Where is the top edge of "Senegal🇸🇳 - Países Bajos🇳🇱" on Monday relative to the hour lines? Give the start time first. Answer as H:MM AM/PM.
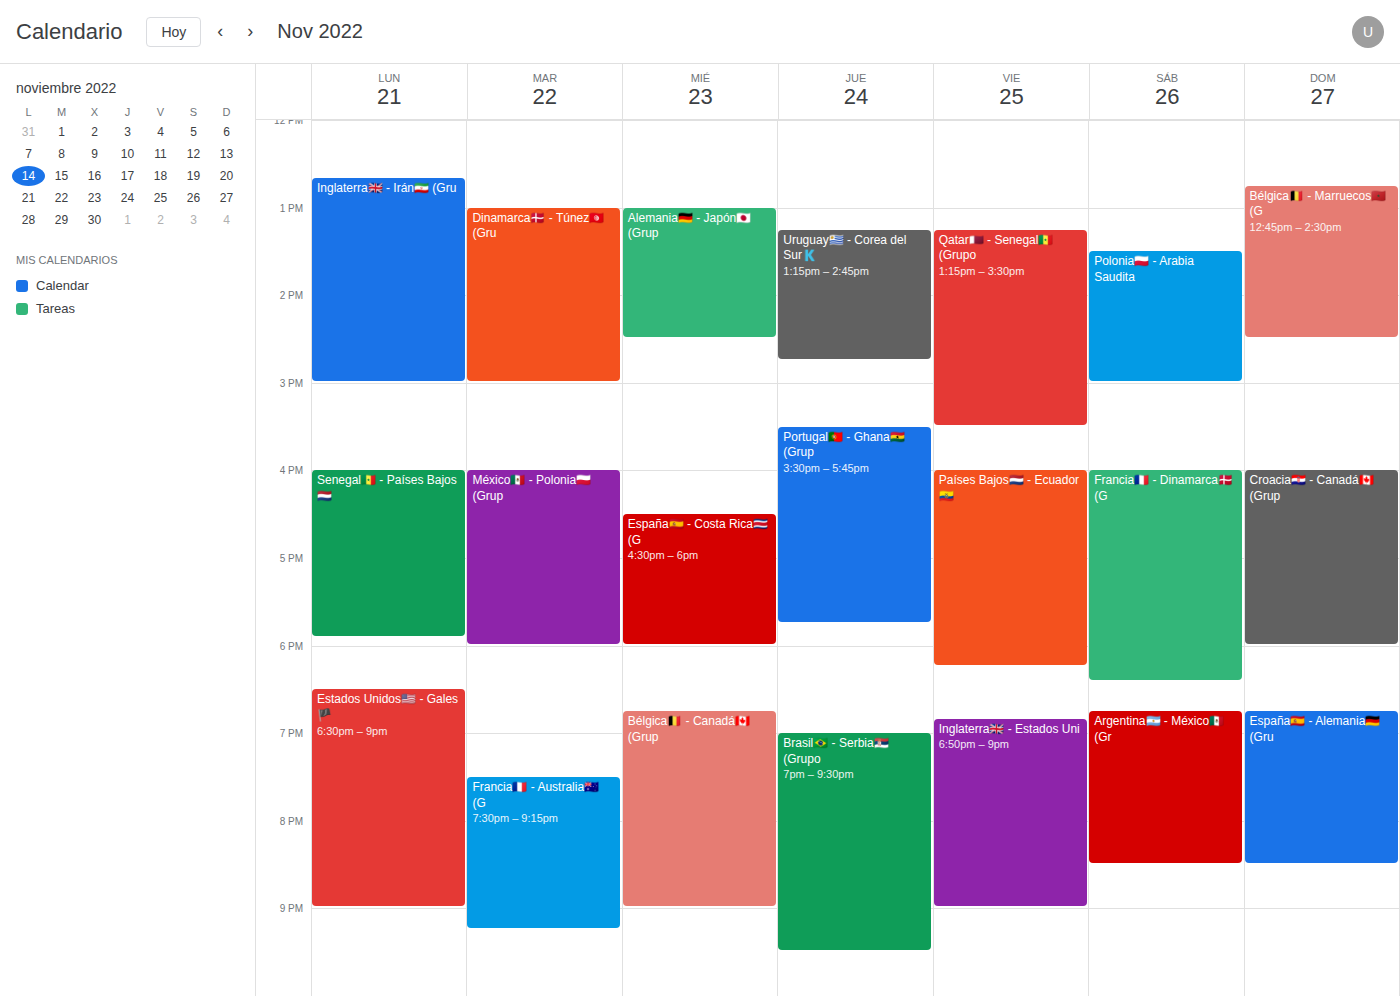
4:00 PM -- exactly on the 4 PM line.